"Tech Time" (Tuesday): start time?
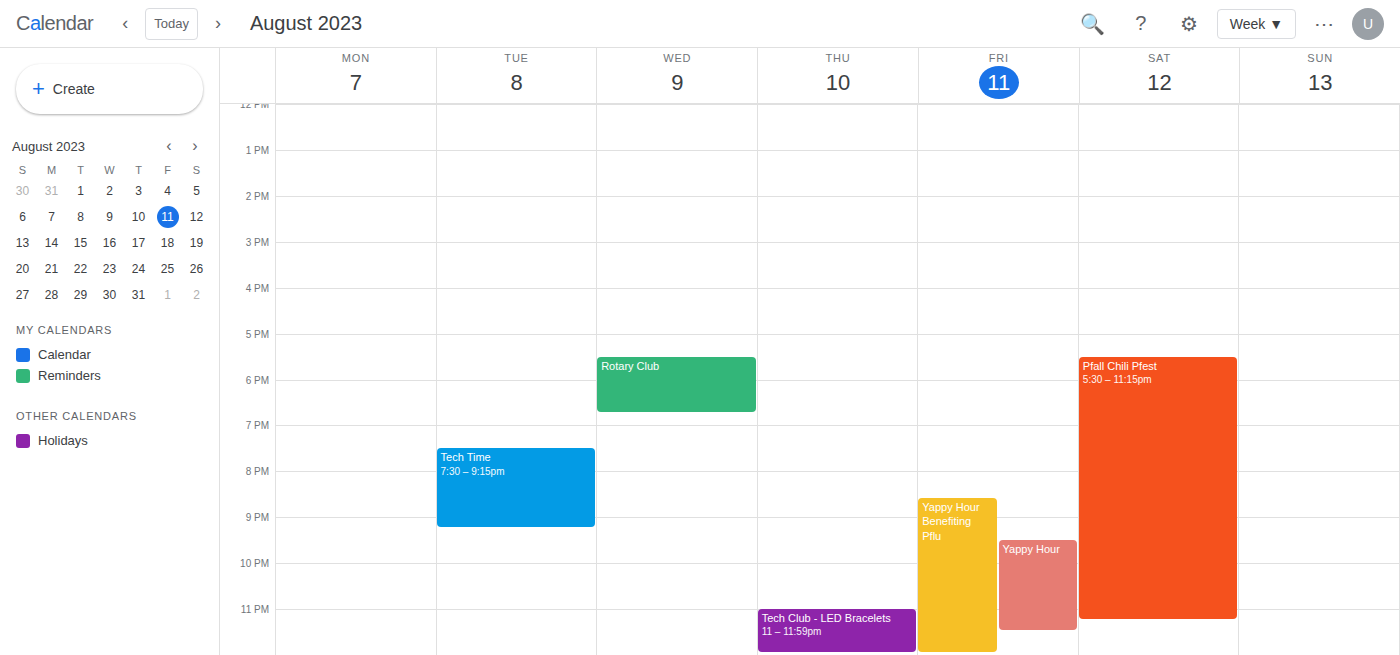
7:30 PM